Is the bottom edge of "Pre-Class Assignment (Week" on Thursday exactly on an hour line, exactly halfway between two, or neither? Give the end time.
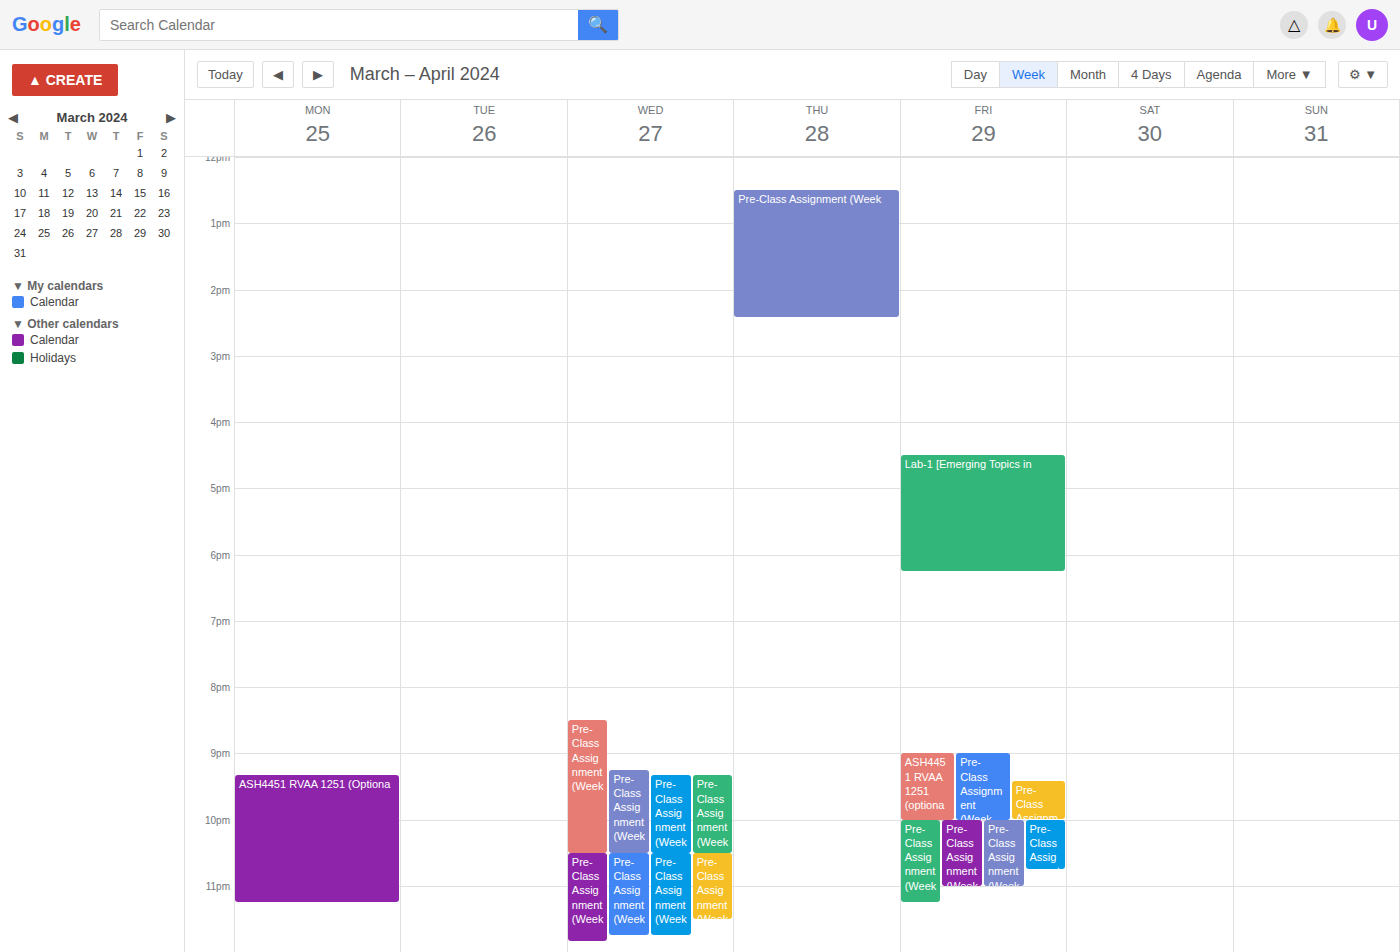
2:25 PM -- neither: 25 minutes below the 2 PM line and 35 minutes above the 3 PM line.